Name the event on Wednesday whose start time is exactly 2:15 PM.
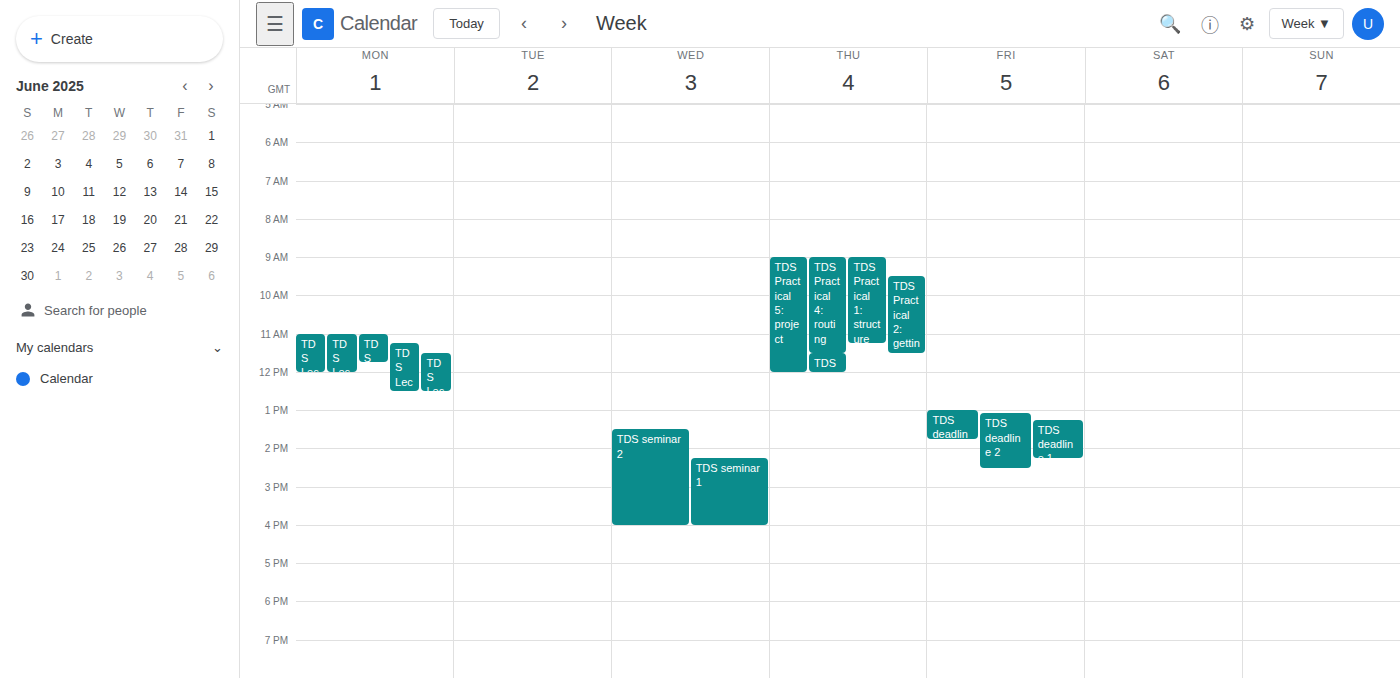
"TDS seminar 1"